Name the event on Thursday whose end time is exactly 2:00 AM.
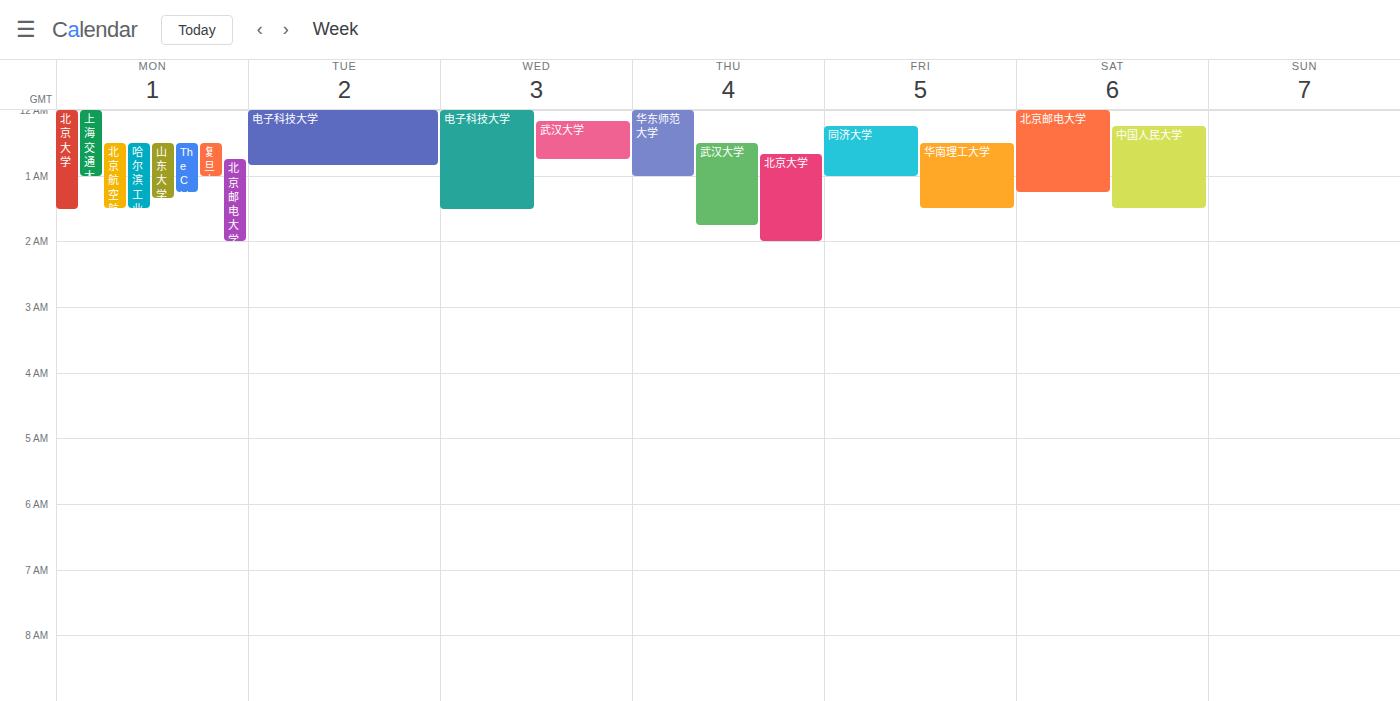
"北京大学"